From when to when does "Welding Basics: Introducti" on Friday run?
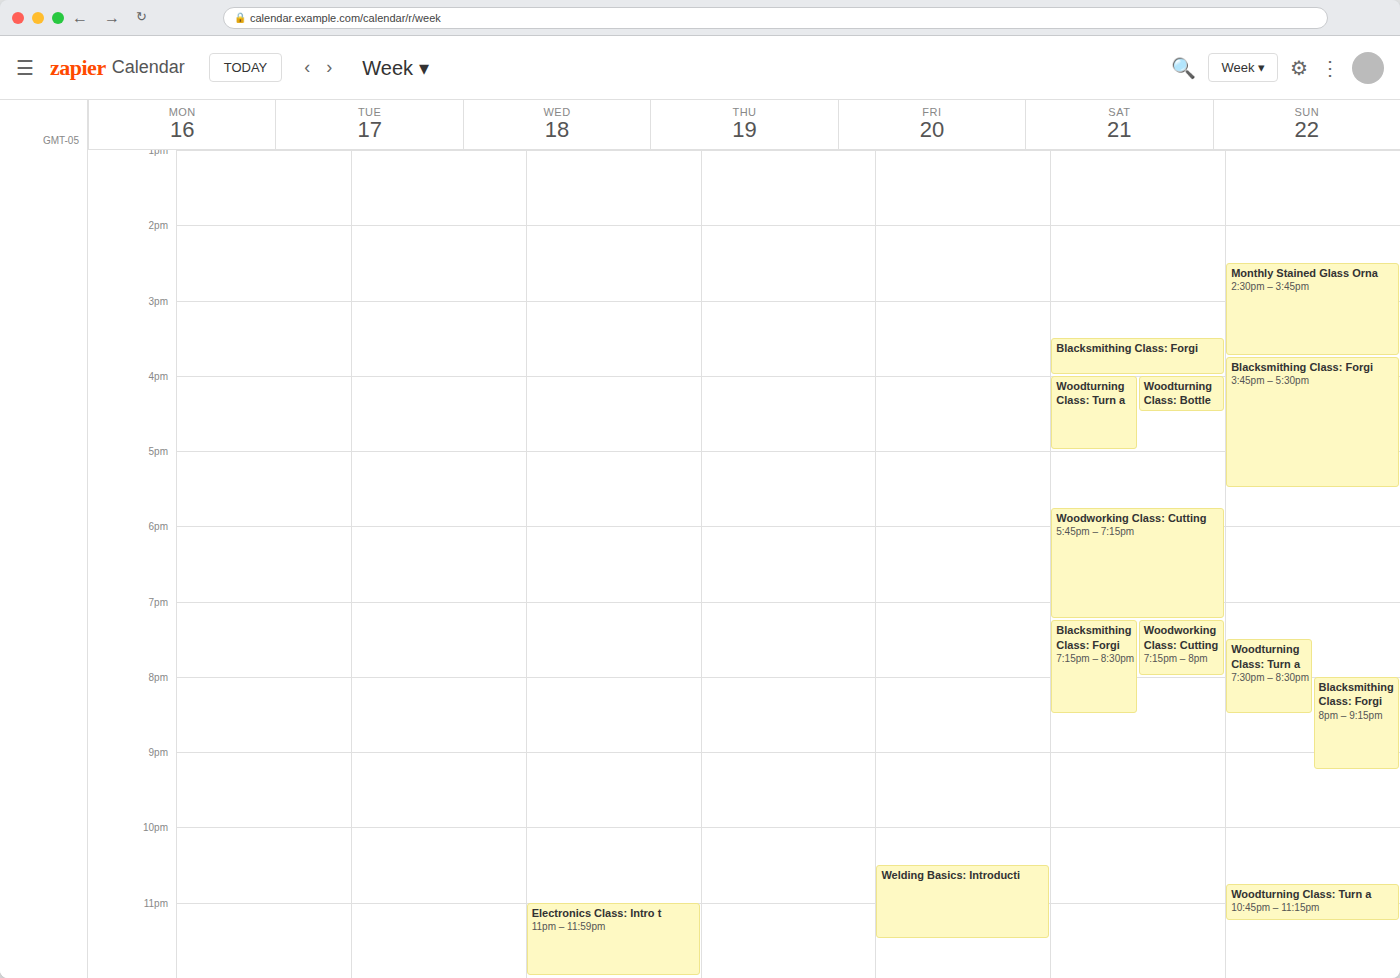
22:30 to 23:30